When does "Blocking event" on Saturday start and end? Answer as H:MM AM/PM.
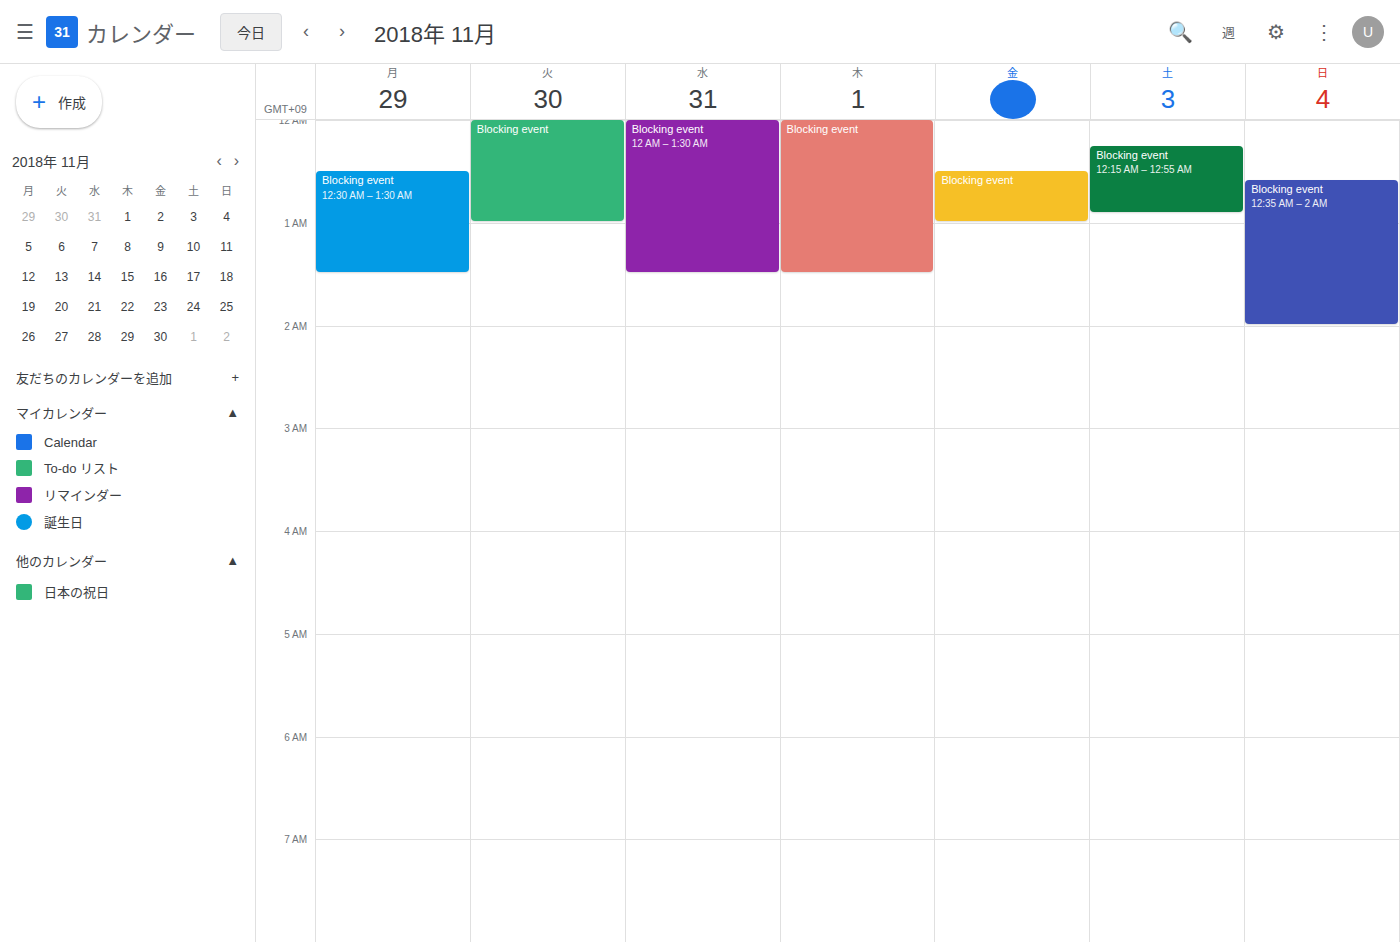
12:15 AM to 12:55 AM